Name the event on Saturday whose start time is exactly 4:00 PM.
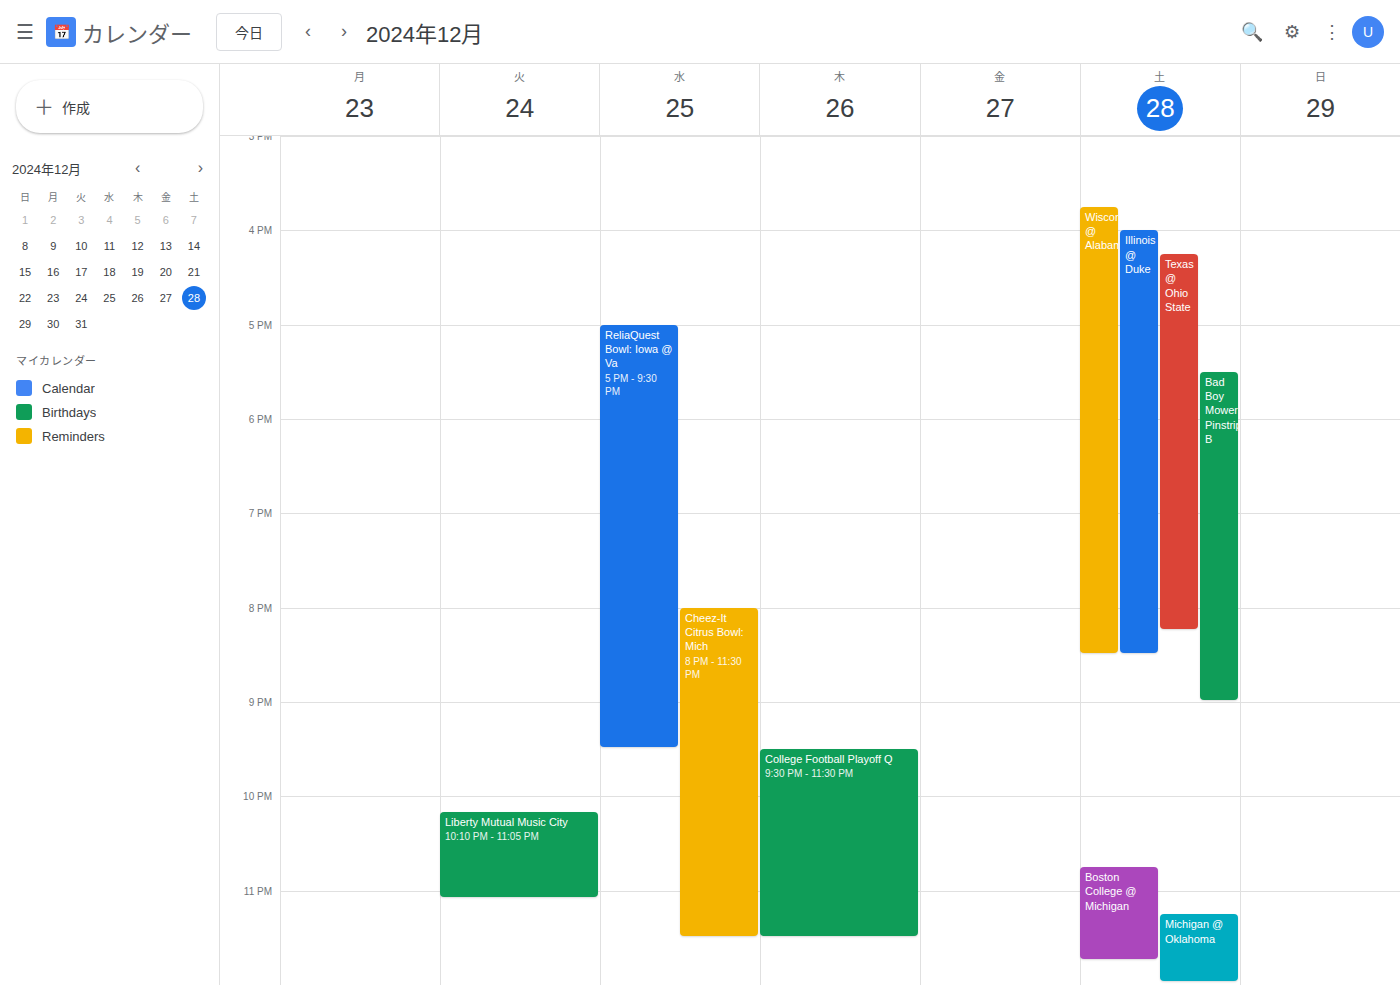
"Illinois @ Duke"